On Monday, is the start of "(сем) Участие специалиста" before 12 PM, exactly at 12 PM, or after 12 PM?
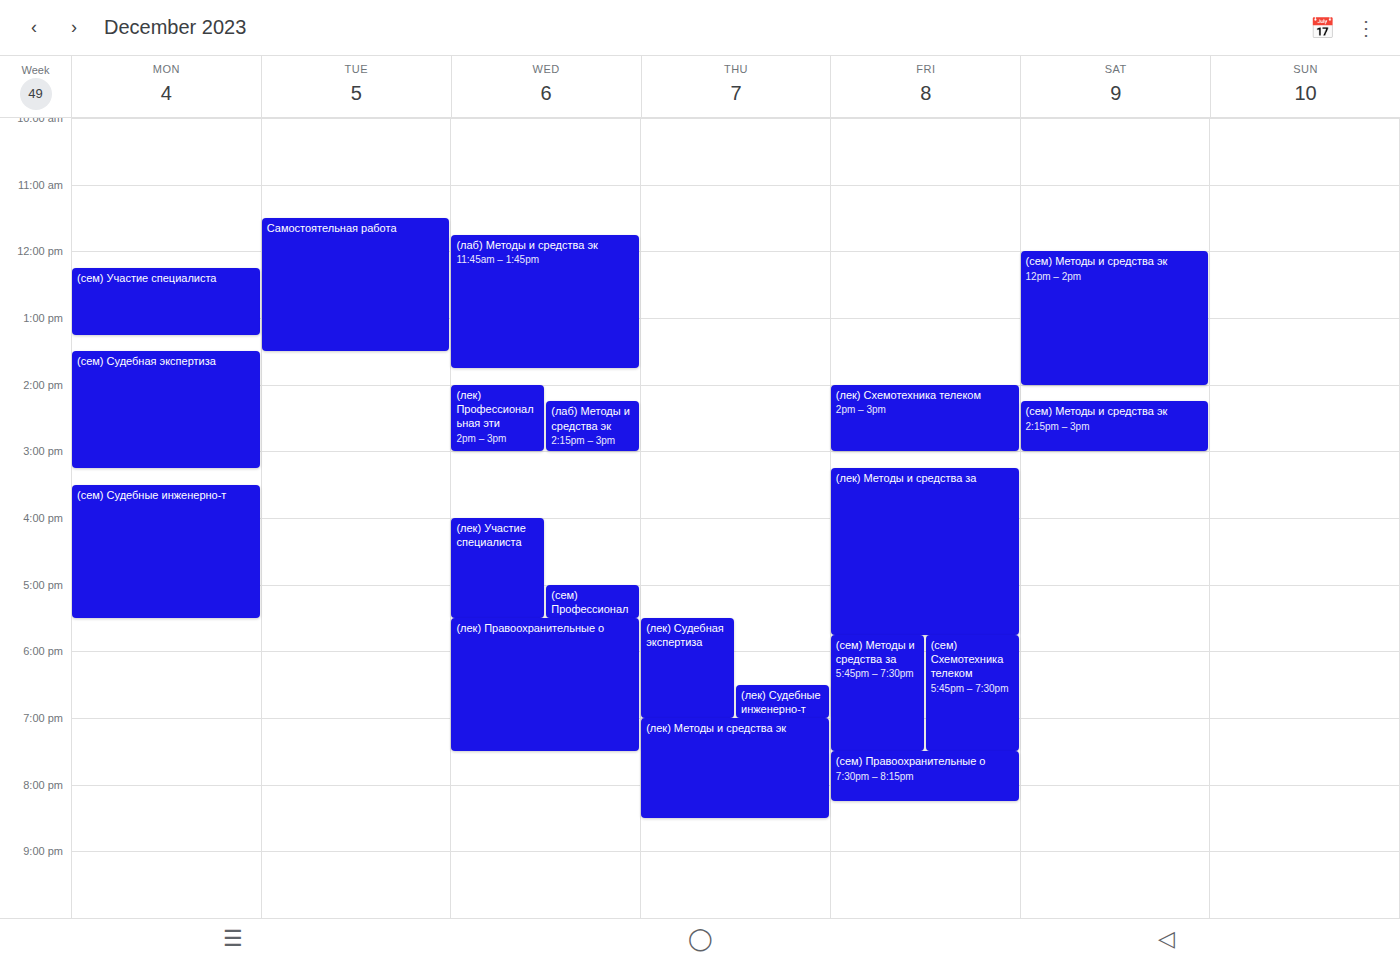
12:15 PM -- after 12 PM, 15 minutes below the 12 PM line.